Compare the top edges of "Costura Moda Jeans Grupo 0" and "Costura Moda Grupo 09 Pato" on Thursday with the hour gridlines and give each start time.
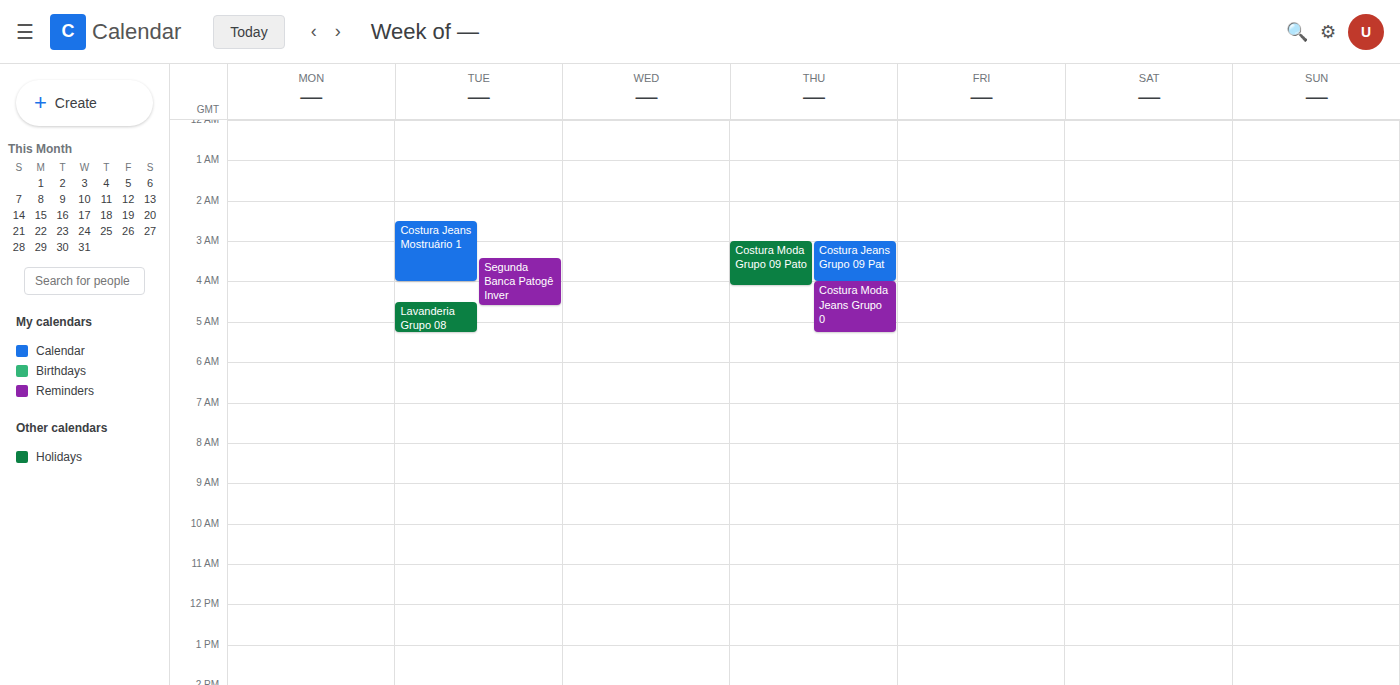
"Costura Moda Jeans Grupo 0": 4:00 AM, exactly on the 4 AM line. "Costura Moda Grupo 09 Pato": 3:00 AM, exactly on the 3 AM line.